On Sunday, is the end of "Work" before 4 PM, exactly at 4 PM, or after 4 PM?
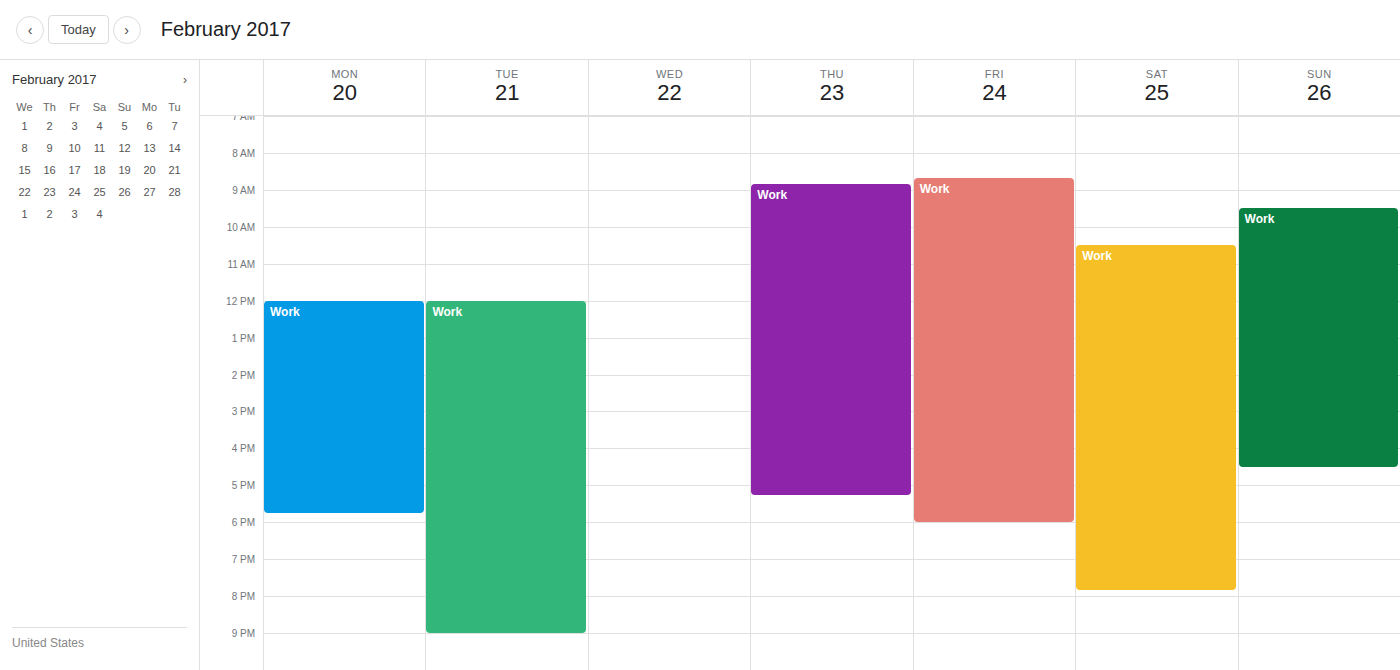
4:30 PM -- after 4 PM, 30 minutes below the 4 PM line.